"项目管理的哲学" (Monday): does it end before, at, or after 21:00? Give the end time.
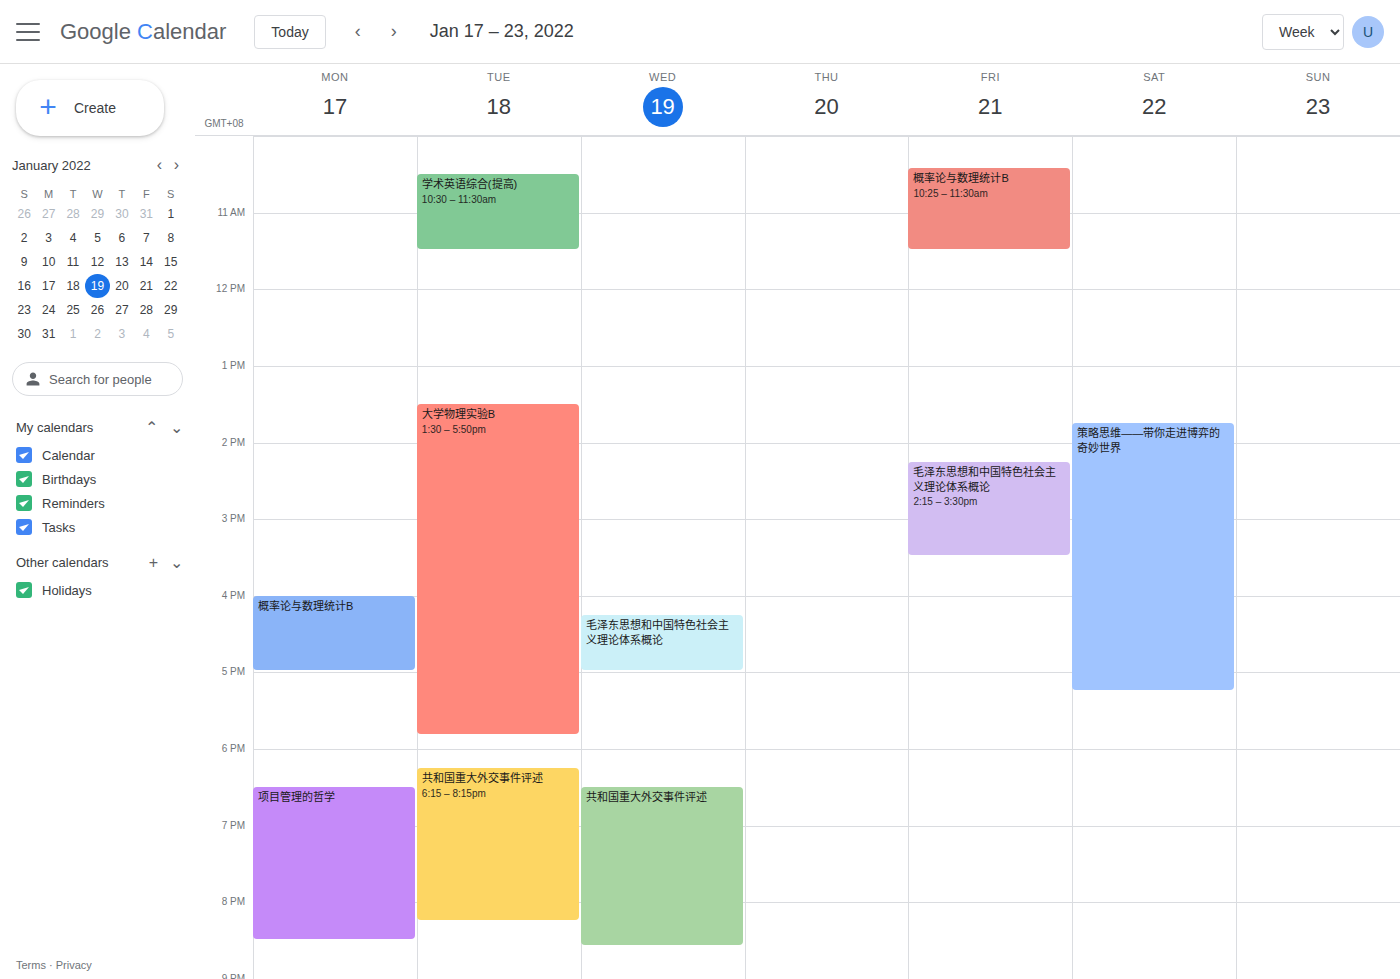
20:30 -- before 21:00, 30 minutes above the 21:00 line.